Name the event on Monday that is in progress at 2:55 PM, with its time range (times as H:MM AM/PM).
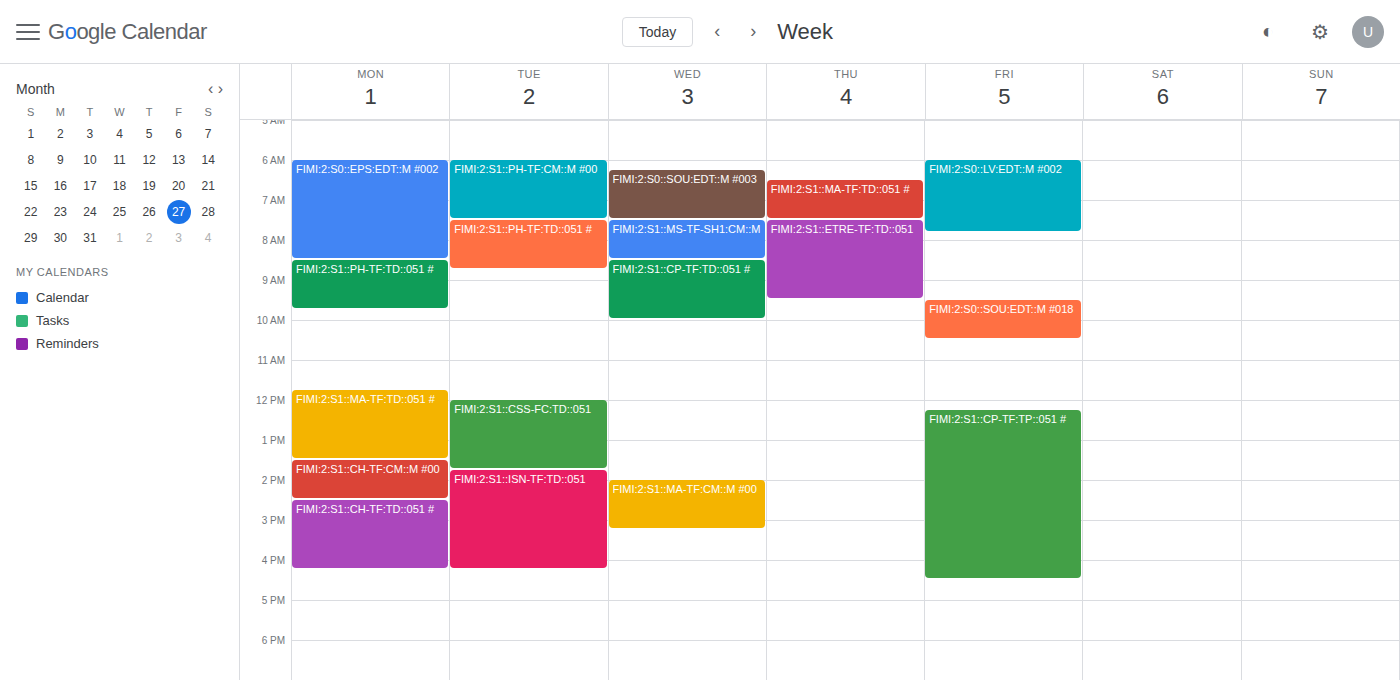
"FIMI:2:S1::CH-TF:TD::051 #", 2:30 PM to 4:15 PM